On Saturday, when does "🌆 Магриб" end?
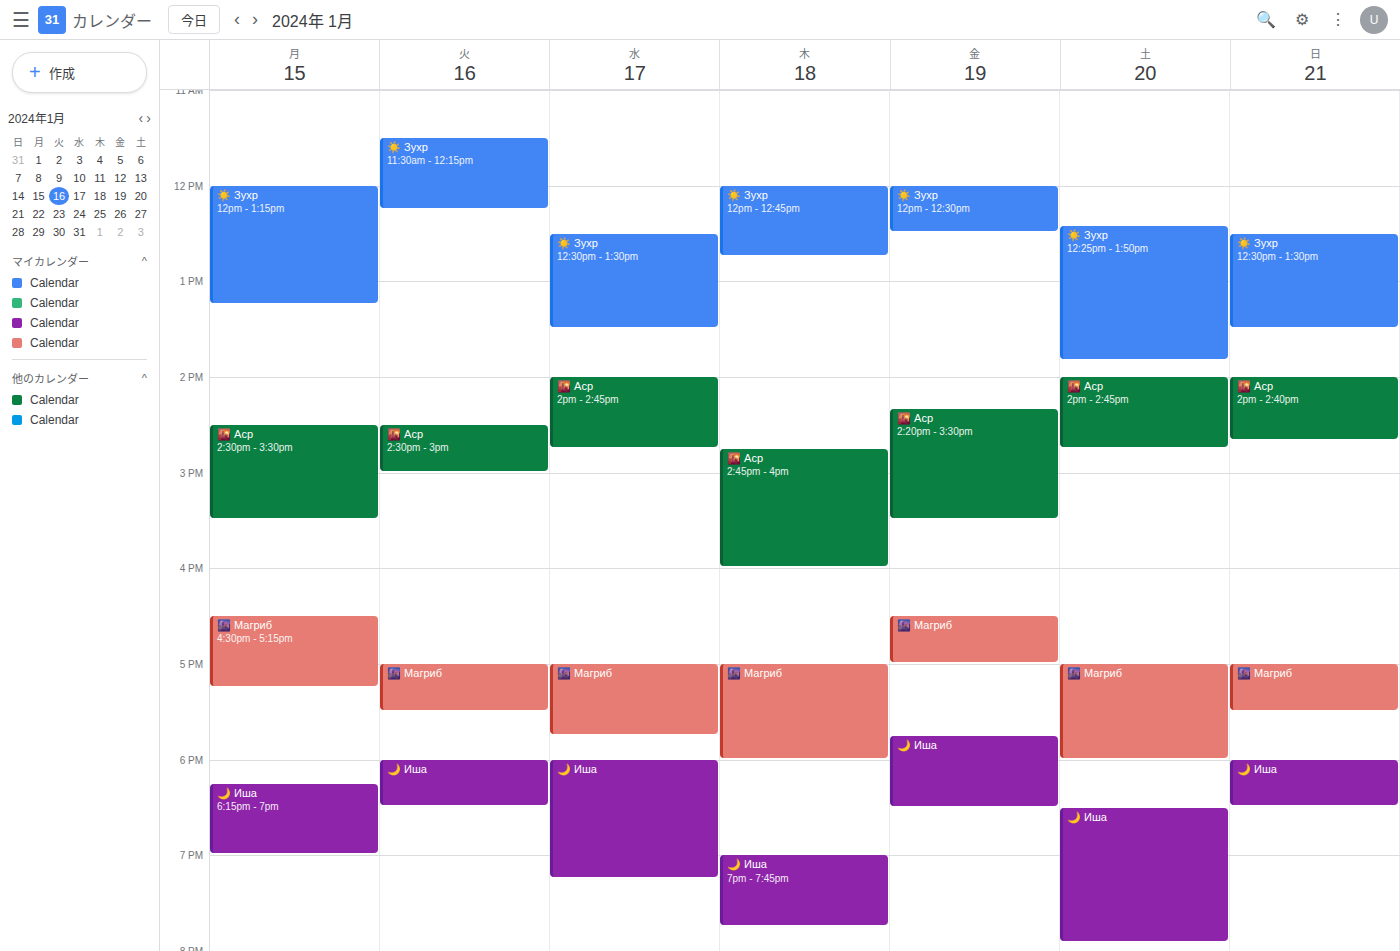
6:00 PM